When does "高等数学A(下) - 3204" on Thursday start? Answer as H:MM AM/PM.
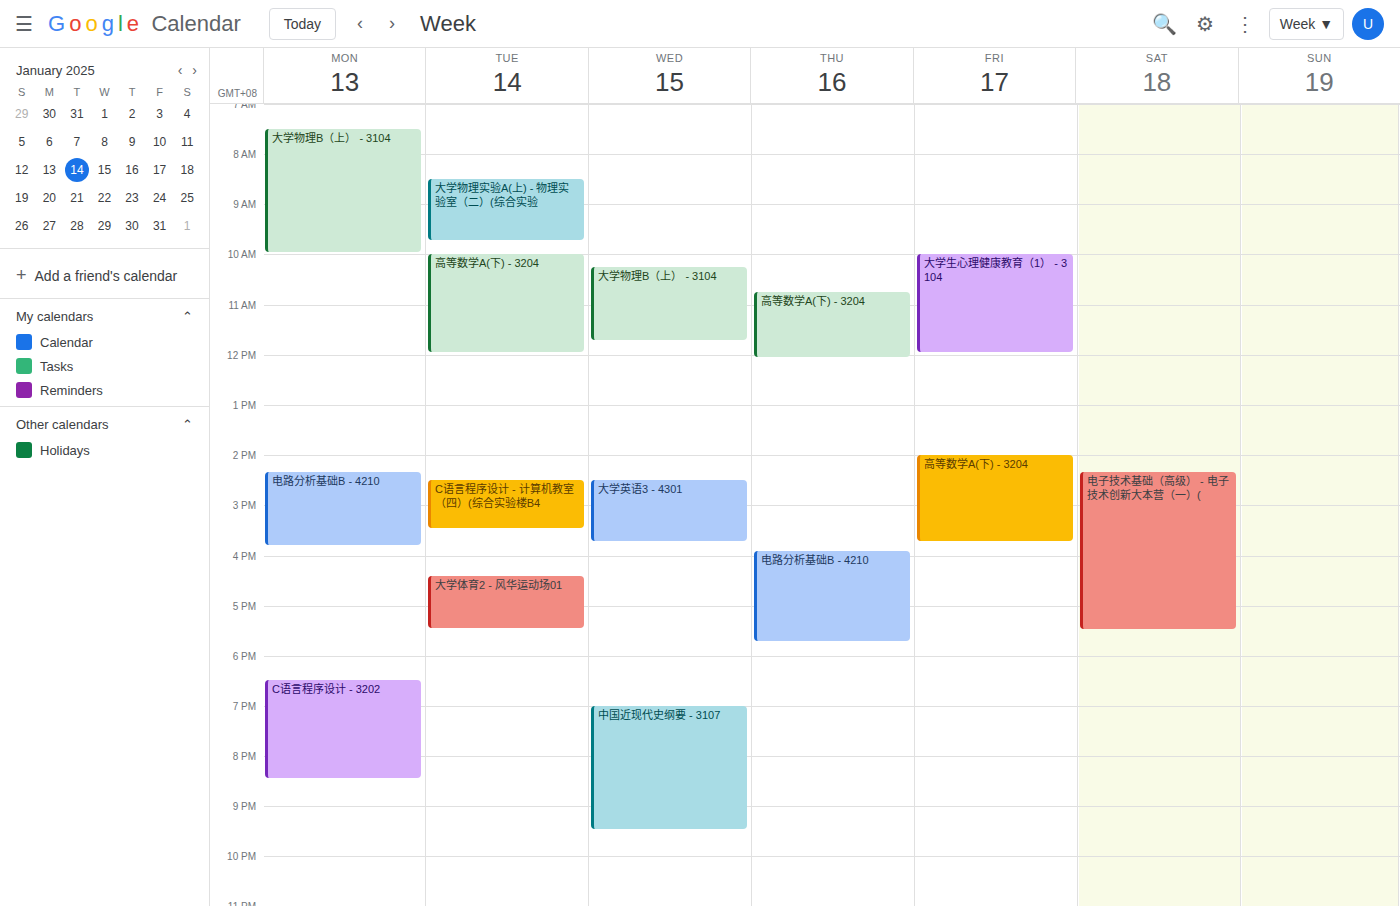
10:45 AM